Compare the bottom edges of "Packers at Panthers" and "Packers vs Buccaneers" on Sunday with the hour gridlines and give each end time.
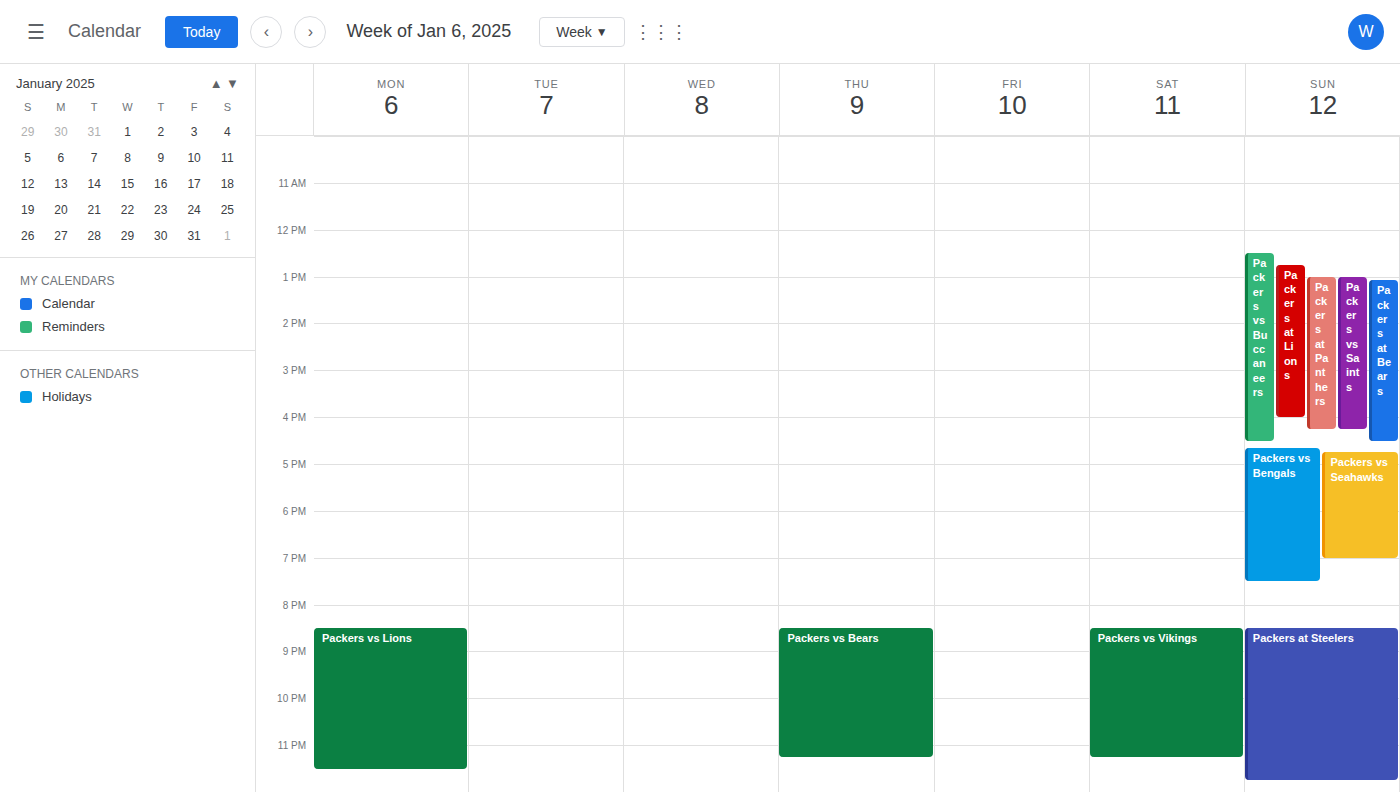
"Packers at Panthers": 4:15 PM, neither: a quarter of the way from the 4 PM line to the 5 PM line. "Packers vs Buccaneers": 4:30 PM, halfway between the 4 PM and 5 PM lines.